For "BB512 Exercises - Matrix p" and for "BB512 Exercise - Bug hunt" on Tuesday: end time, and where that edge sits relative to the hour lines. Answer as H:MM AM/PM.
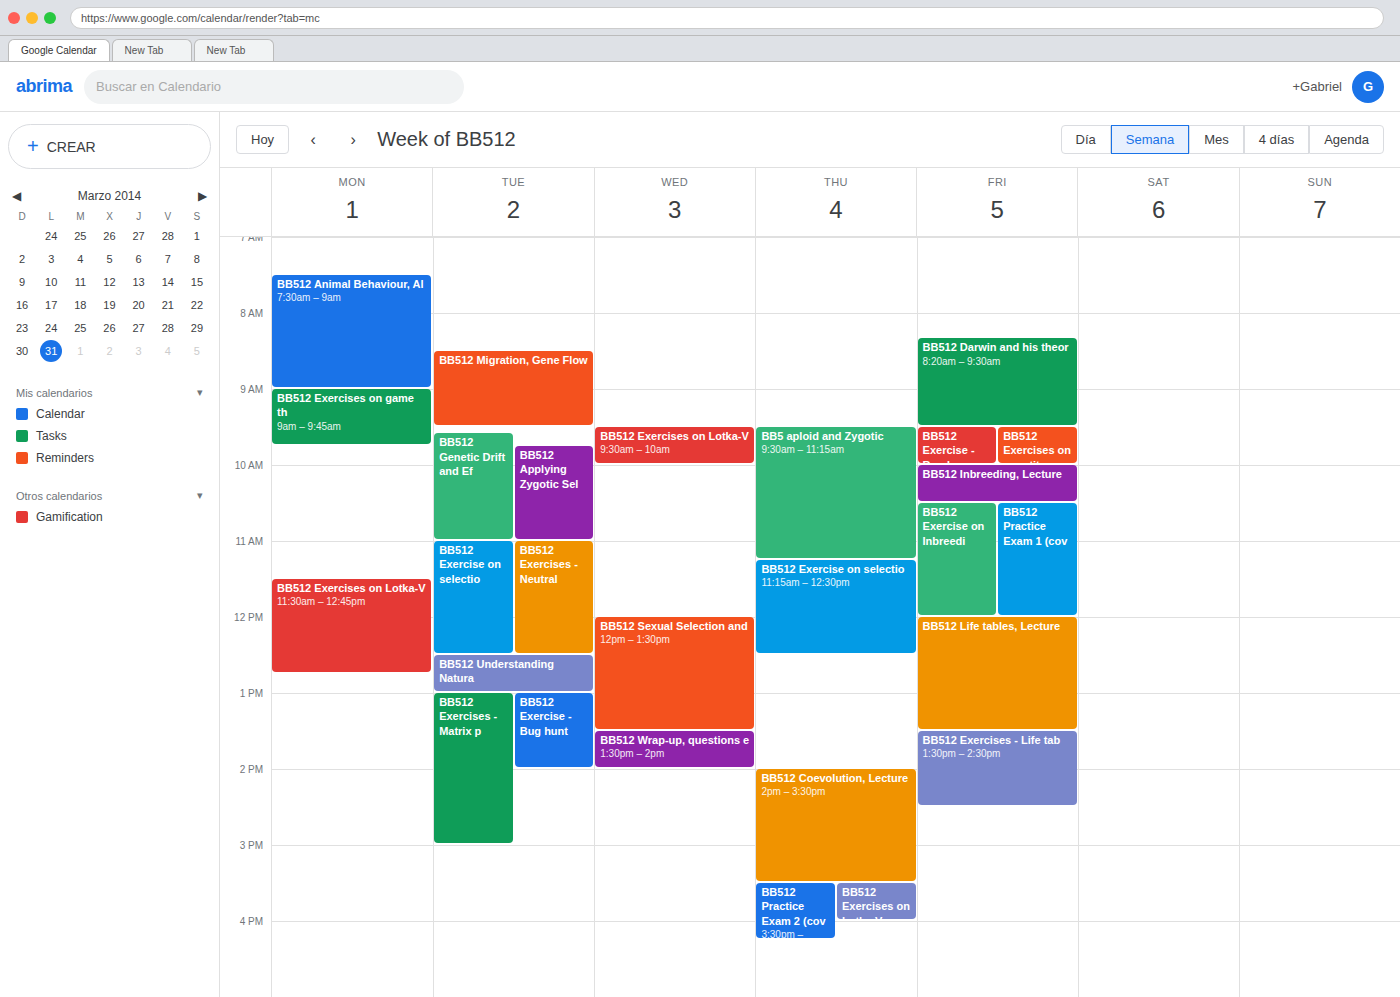
"BB512 Exercises - Matrix p": 3:00 PM, exactly on the 3 PM line. "BB512 Exercise - Bug hunt": 2:00 PM, exactly on the 2 PM line.